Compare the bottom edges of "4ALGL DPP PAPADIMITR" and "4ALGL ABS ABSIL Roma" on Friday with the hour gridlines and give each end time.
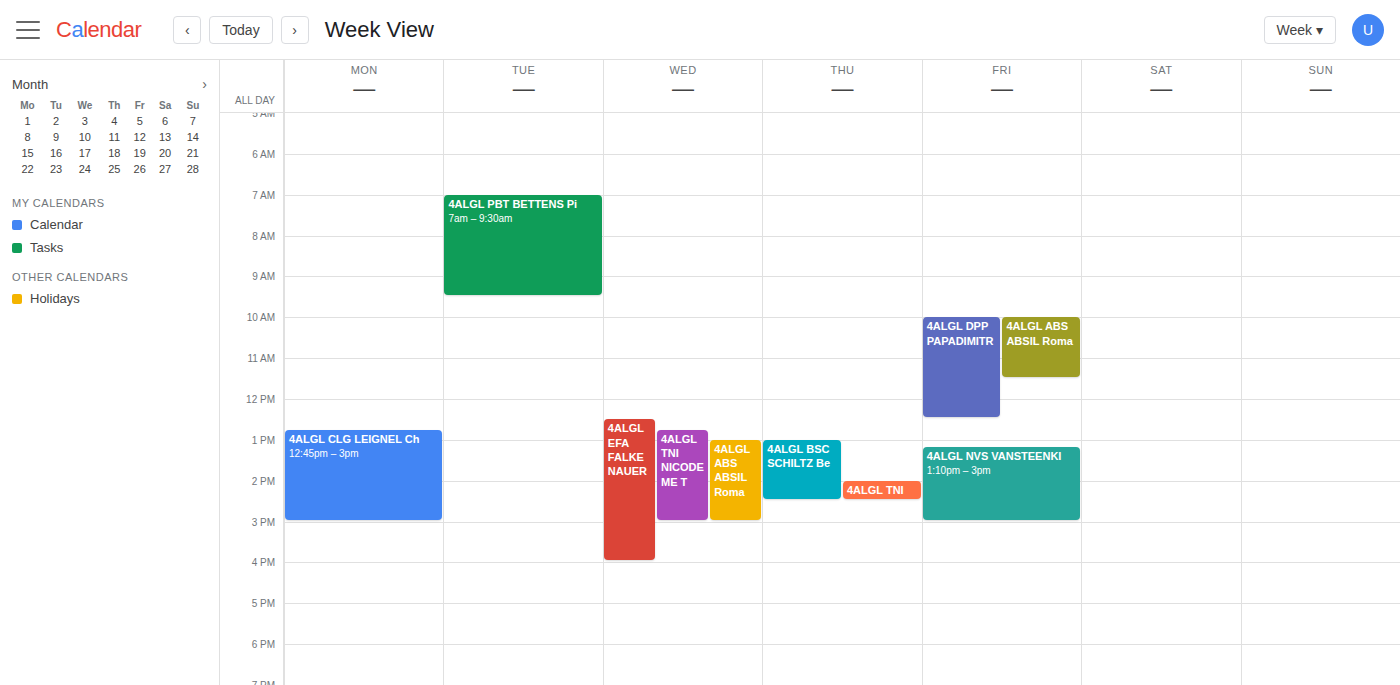
"4ALGL DPP PAPADIMITR": 12:30, halfway between the 12:00 and 13:00 lines. "4ALGL ABS ABSIL Roma": 11:30, halfway between the 11:00 and 12:00 lines.